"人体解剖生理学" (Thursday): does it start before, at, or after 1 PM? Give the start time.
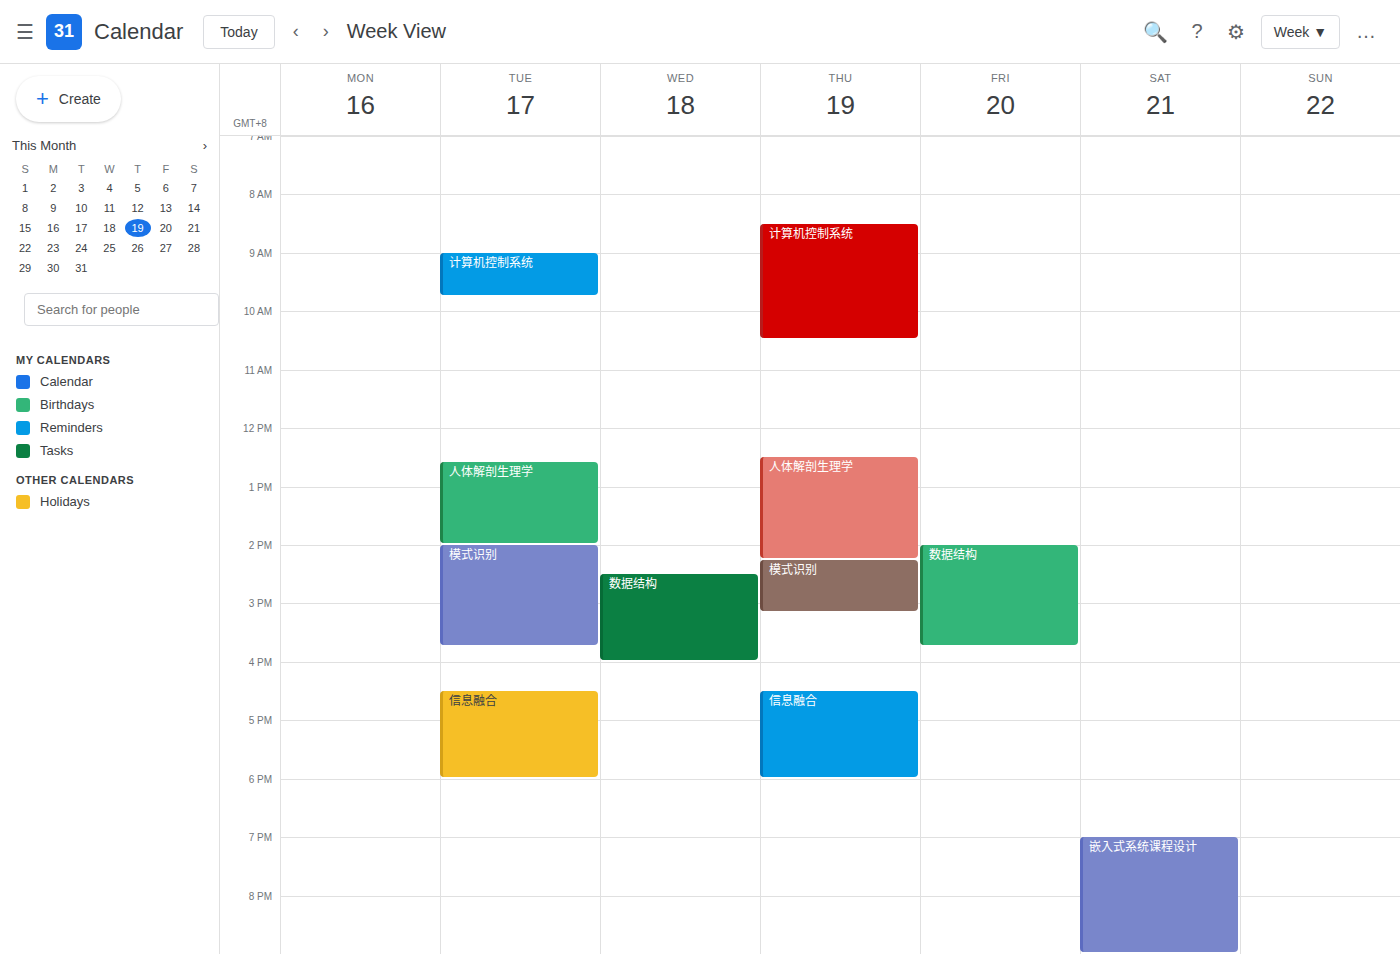
12:30 PM -- before 1 PM, 30 minutes above the 1 PM line.